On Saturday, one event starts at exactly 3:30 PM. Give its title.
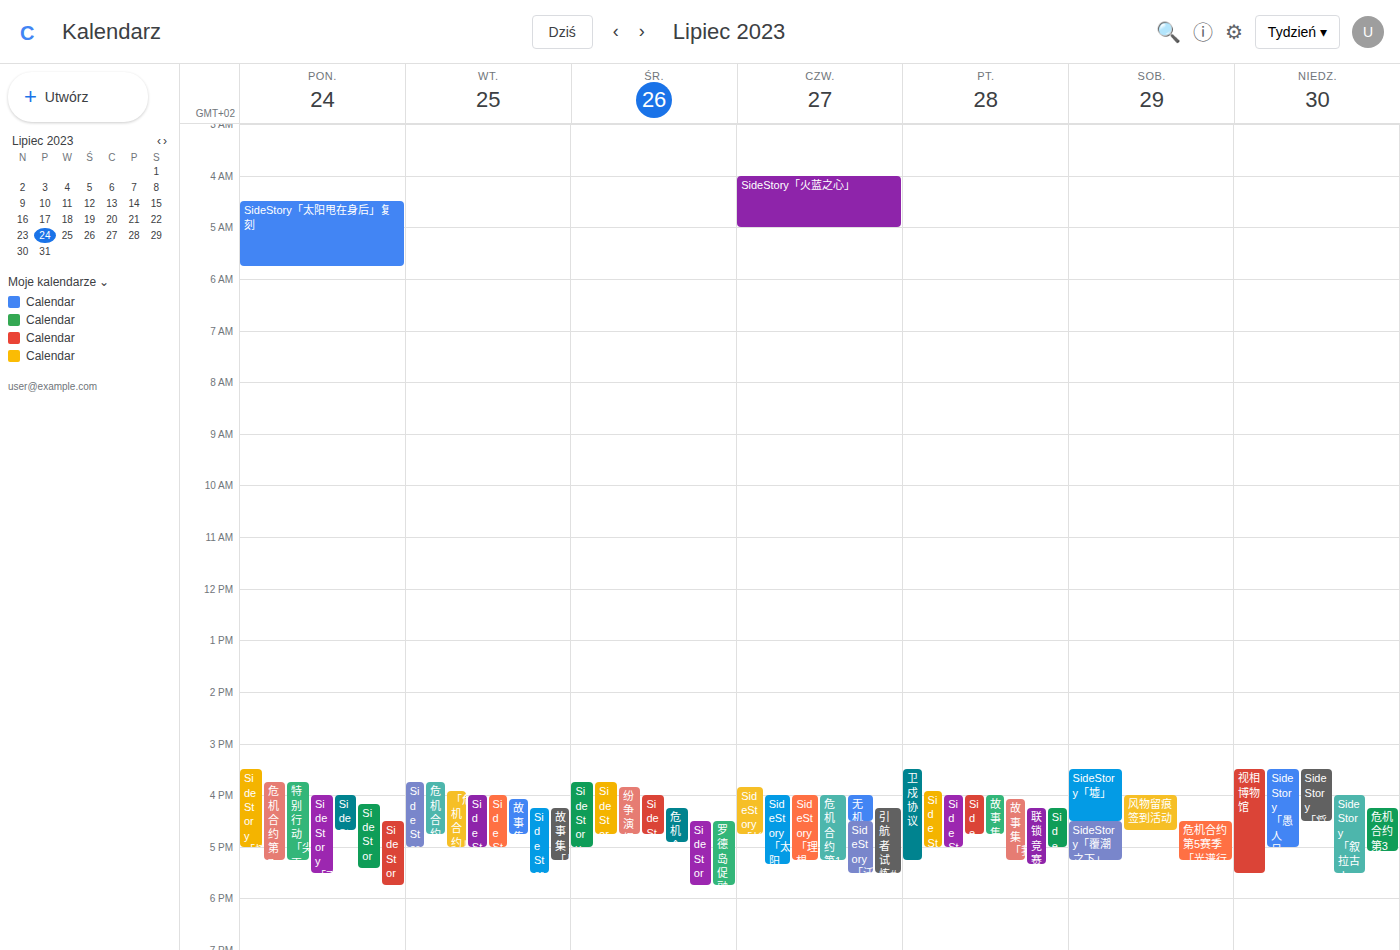
"SideStory「墟」"